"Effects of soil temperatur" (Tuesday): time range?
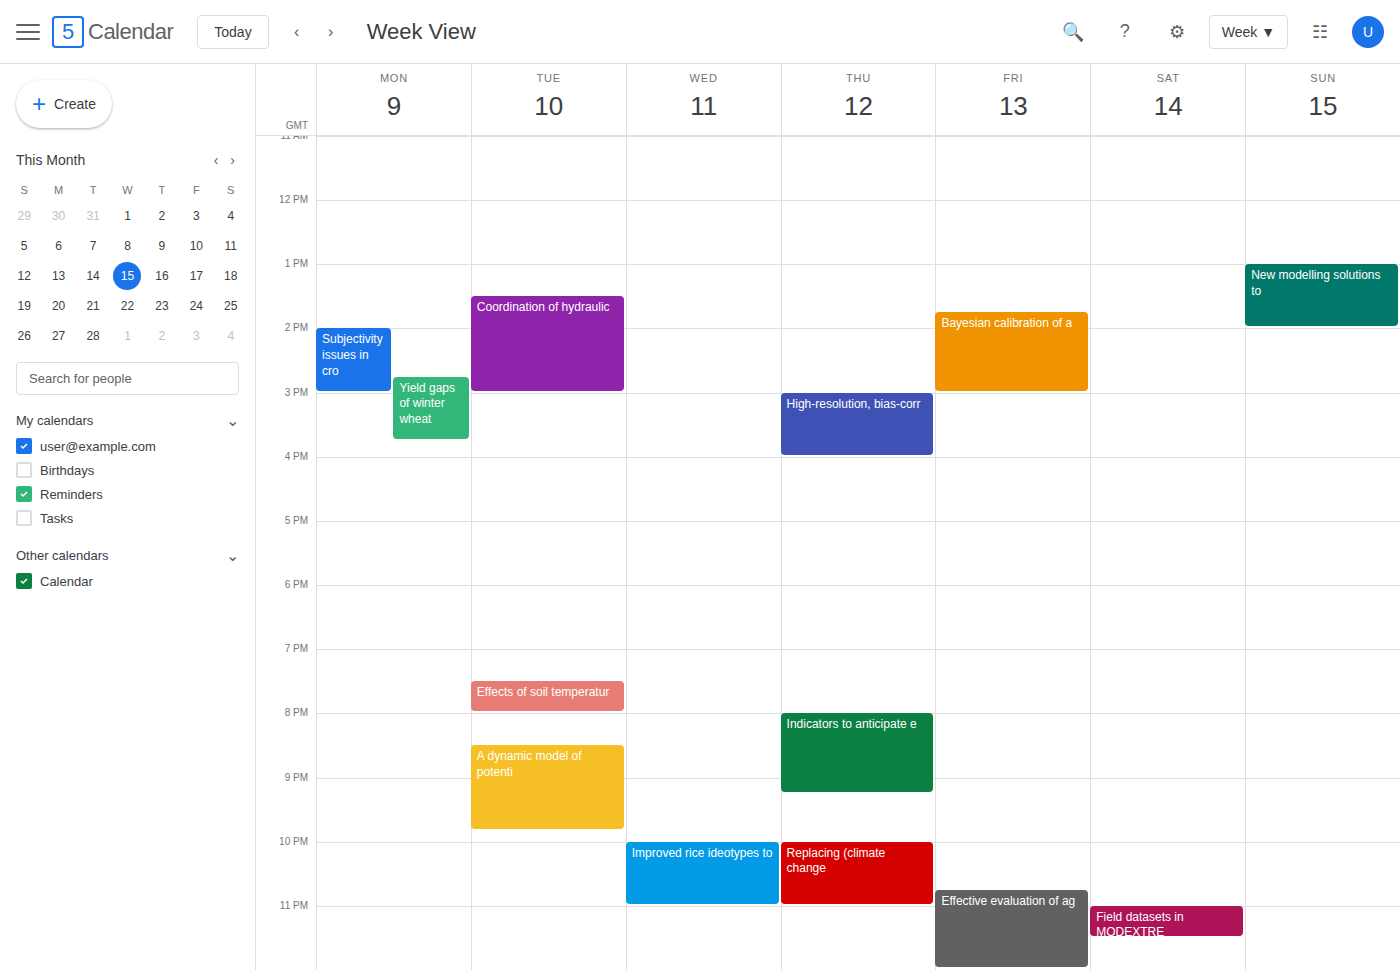
7:30 PM to 8:00 PM